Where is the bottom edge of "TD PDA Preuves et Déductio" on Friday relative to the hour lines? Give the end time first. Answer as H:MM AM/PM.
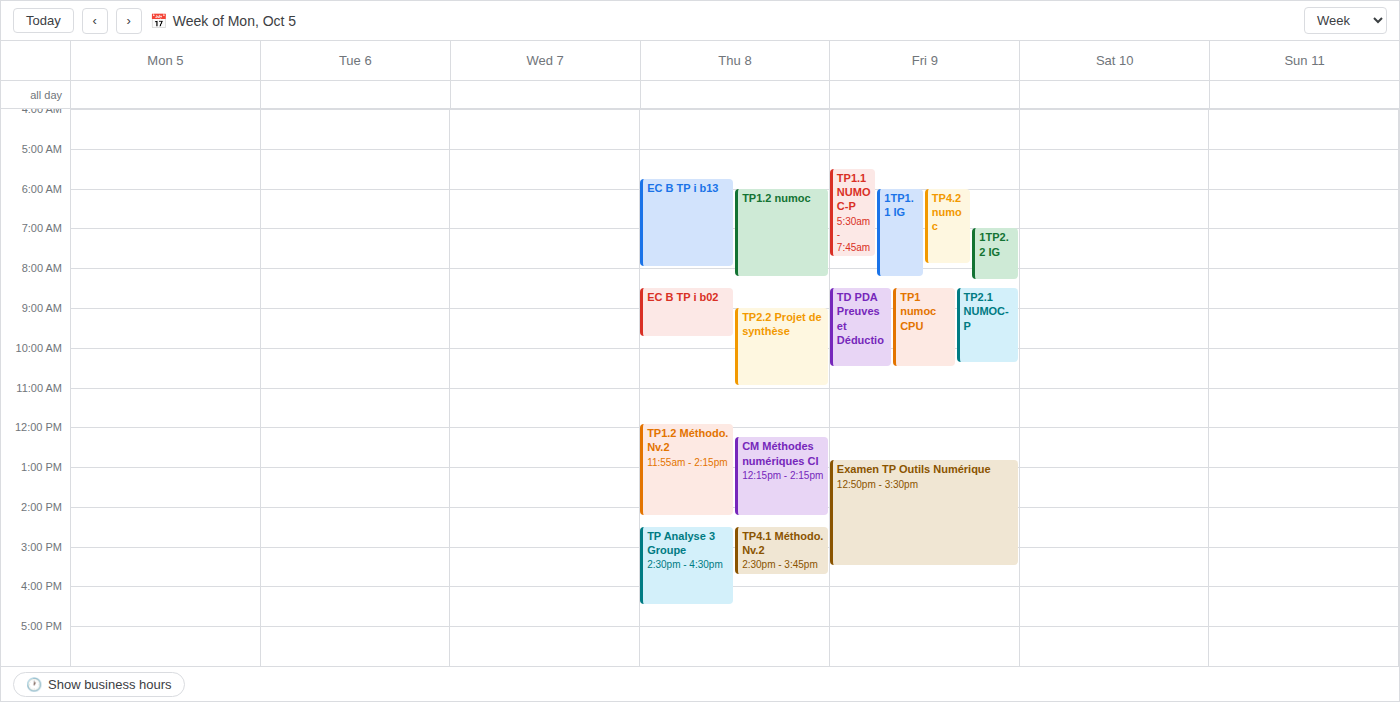
10:30 AM -- halfway between the 10 AM and 11 AM lines.